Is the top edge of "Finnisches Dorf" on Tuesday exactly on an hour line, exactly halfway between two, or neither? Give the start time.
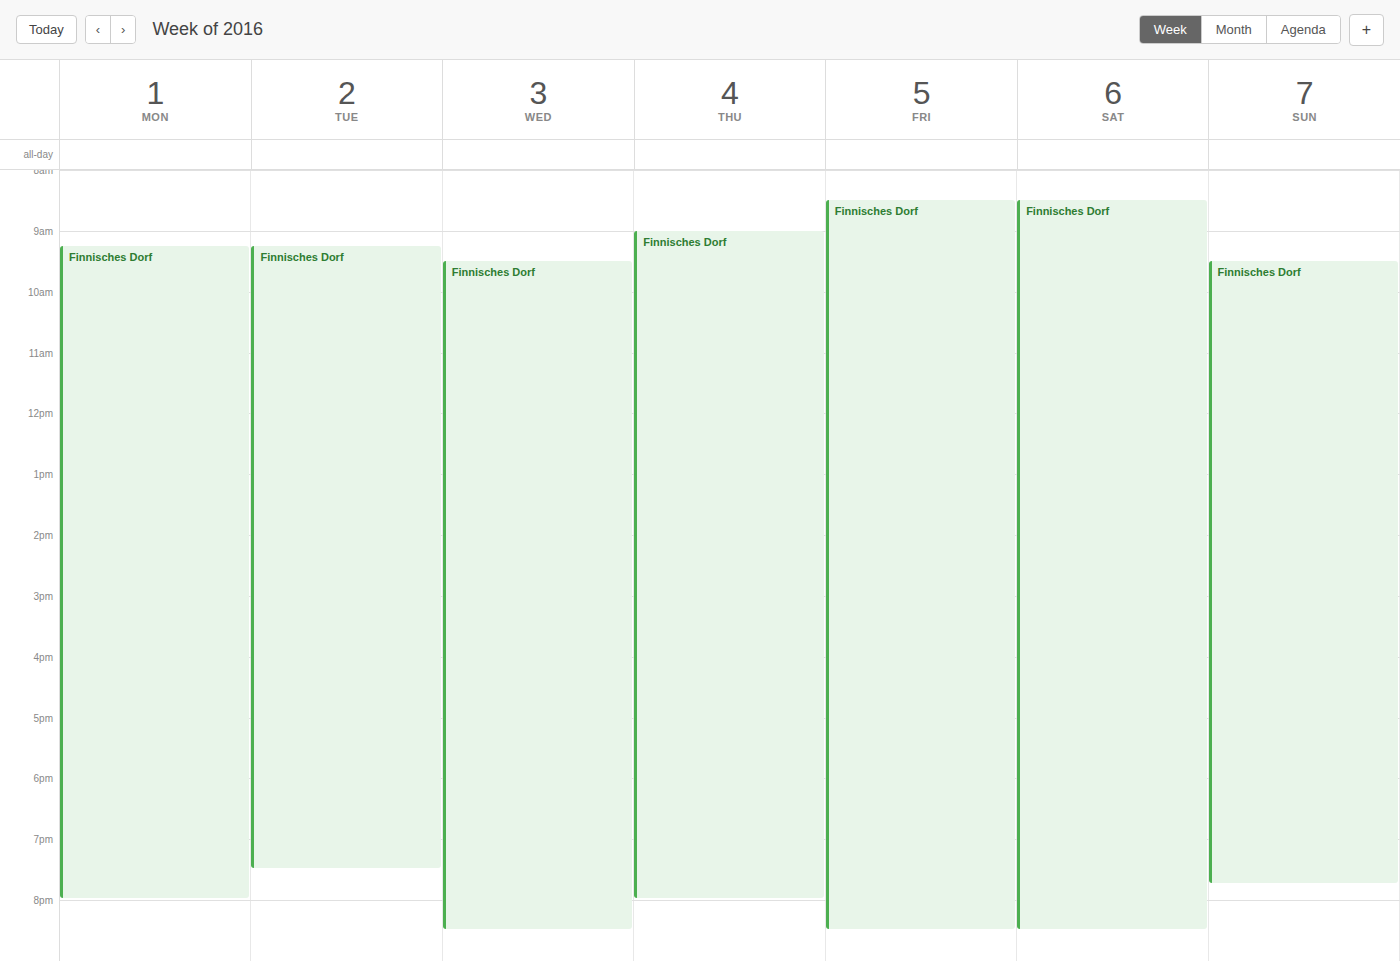
9:15 AM -- neither: a quarter of the way from the 9 AM line to the 10 AM line.